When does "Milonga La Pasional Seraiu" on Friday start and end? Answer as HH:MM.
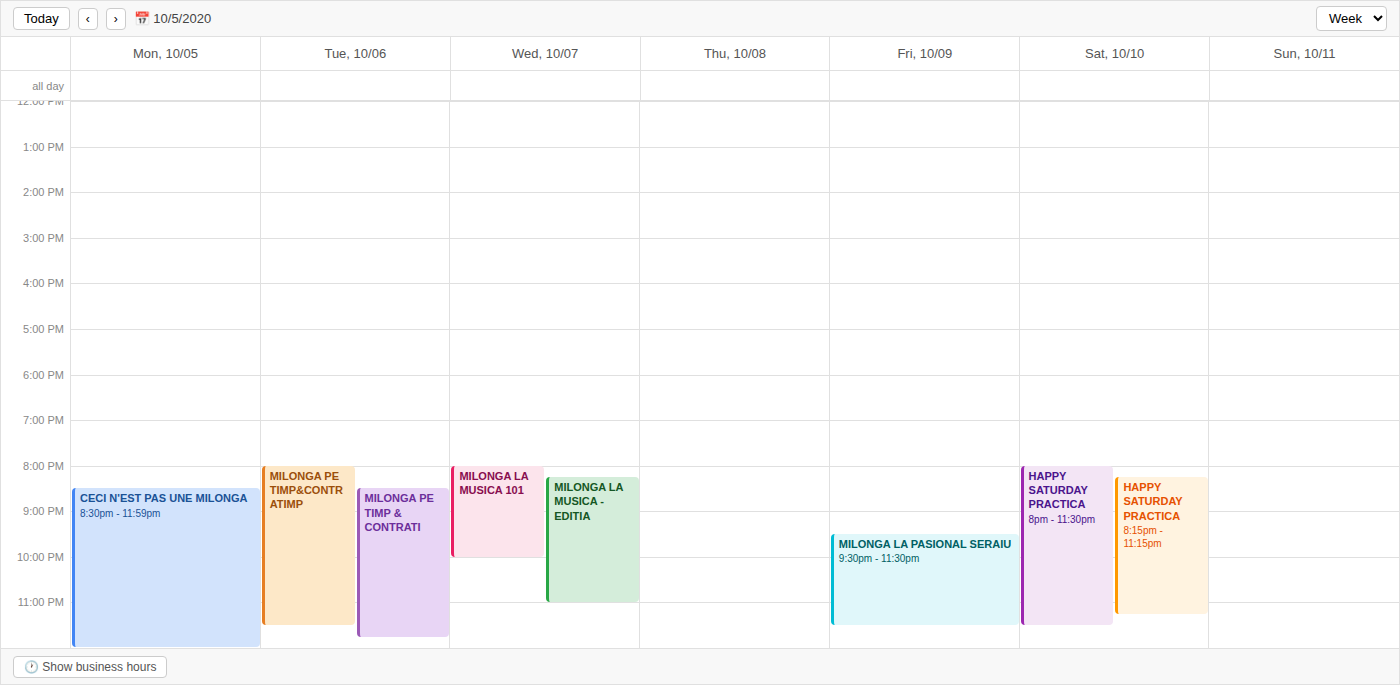
21:30 to 23:30